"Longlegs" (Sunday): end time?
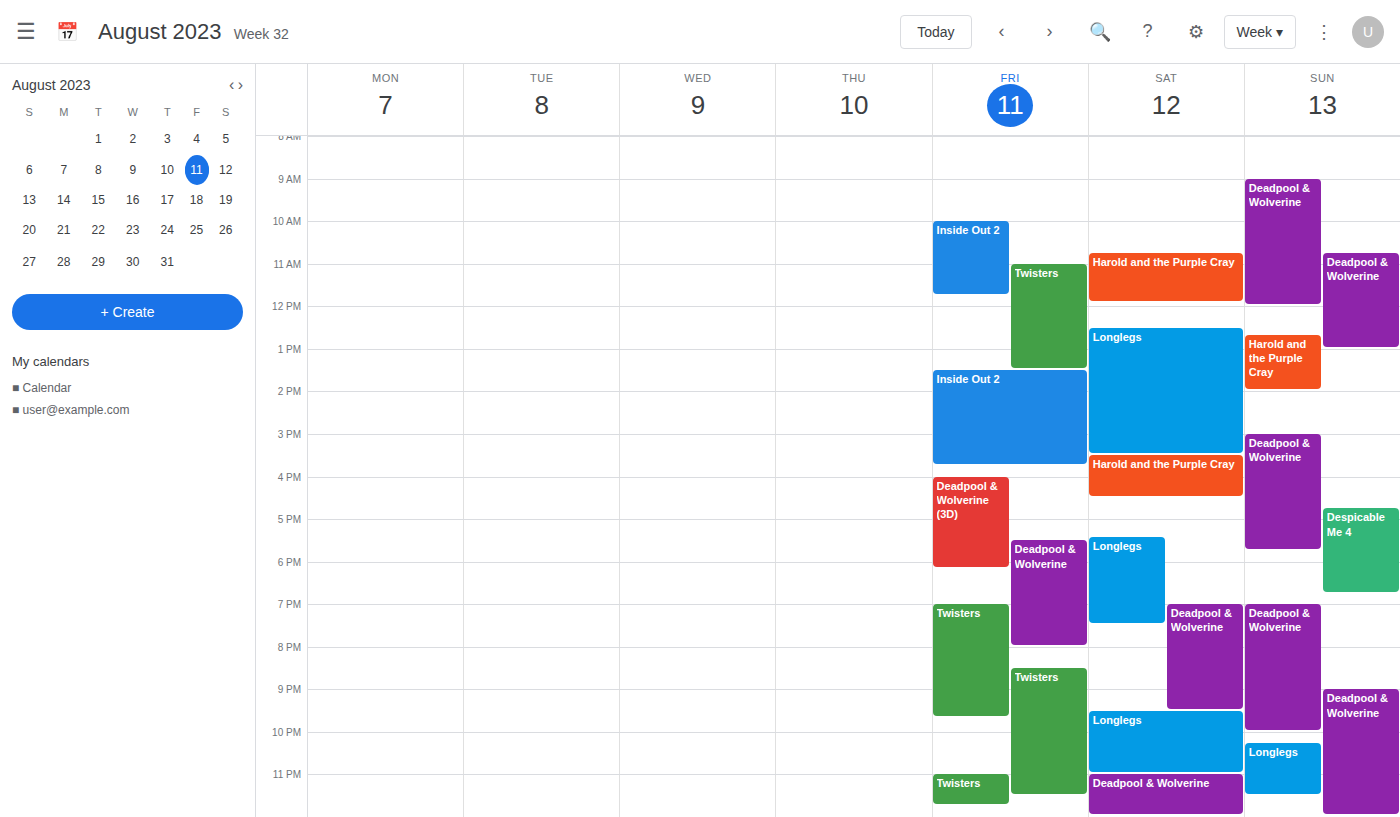
11:30 PM